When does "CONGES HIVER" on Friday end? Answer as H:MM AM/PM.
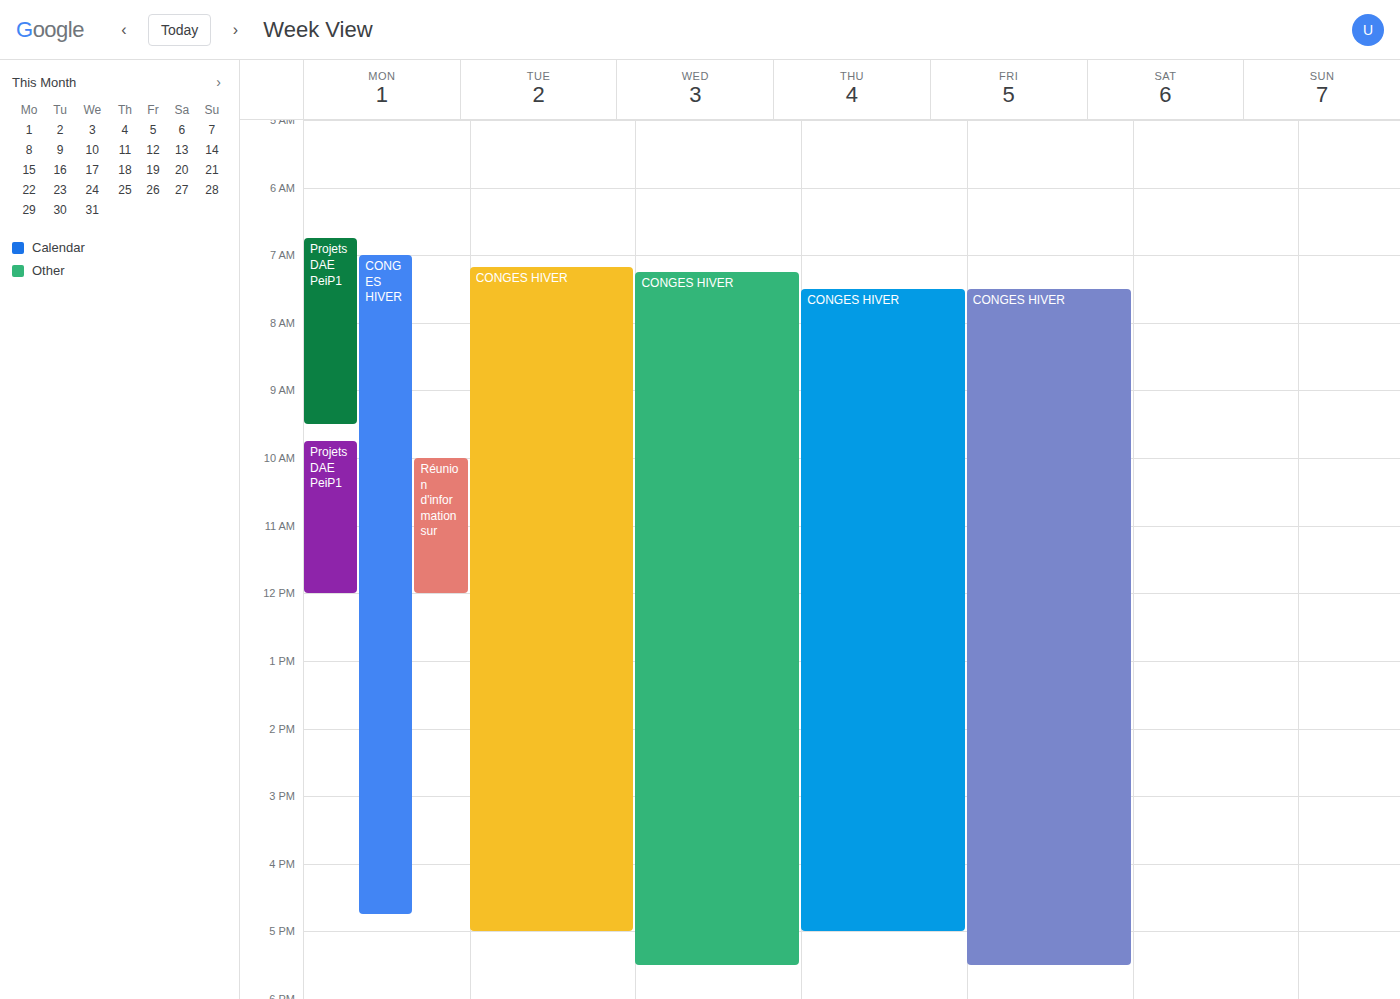
5:30 PM